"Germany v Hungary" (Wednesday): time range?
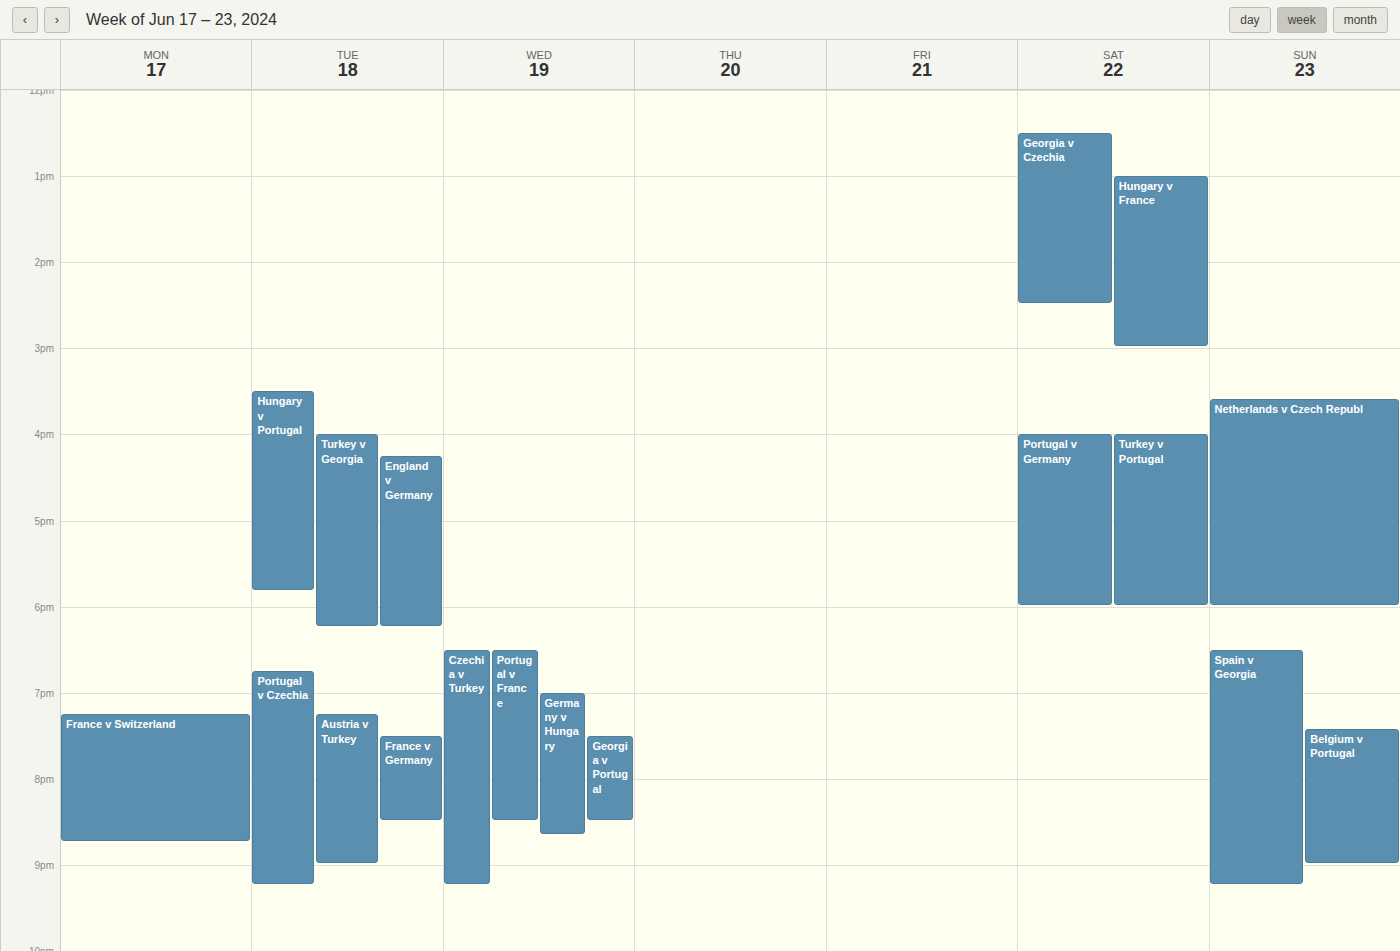
7:00 PM to 8:40 PM